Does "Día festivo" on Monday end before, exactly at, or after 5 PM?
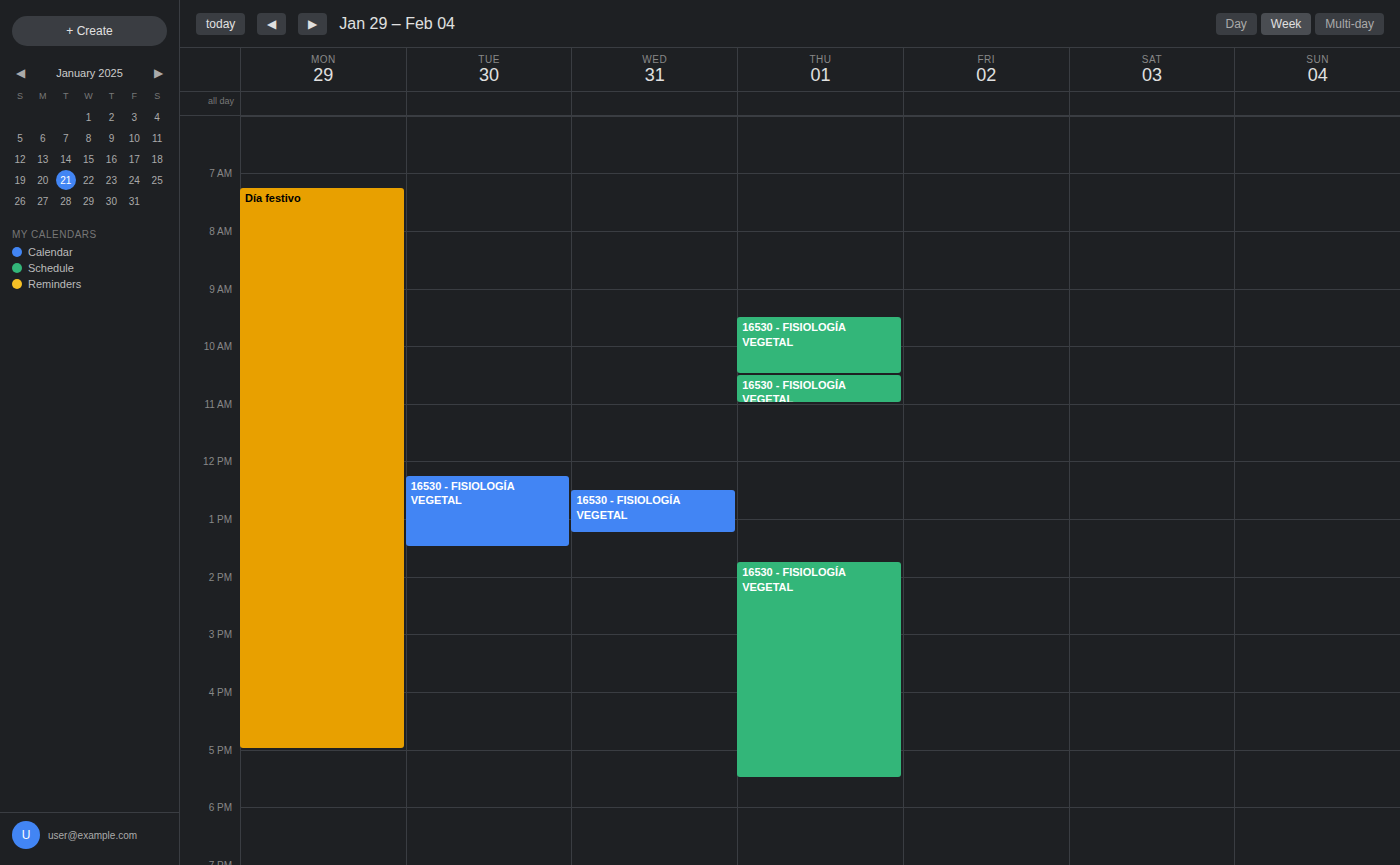
5:00 PM -- exactly at 5 PM, on the 5 PM line.